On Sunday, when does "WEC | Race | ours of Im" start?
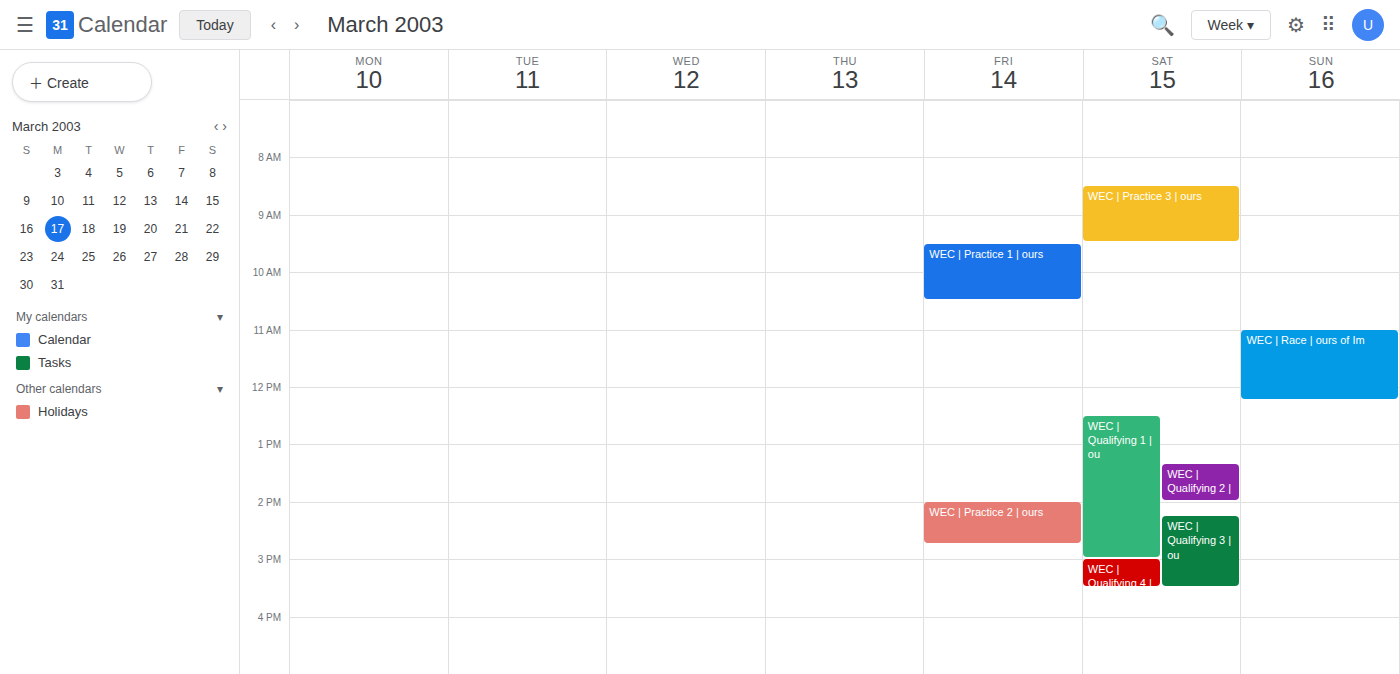
11:00 AM